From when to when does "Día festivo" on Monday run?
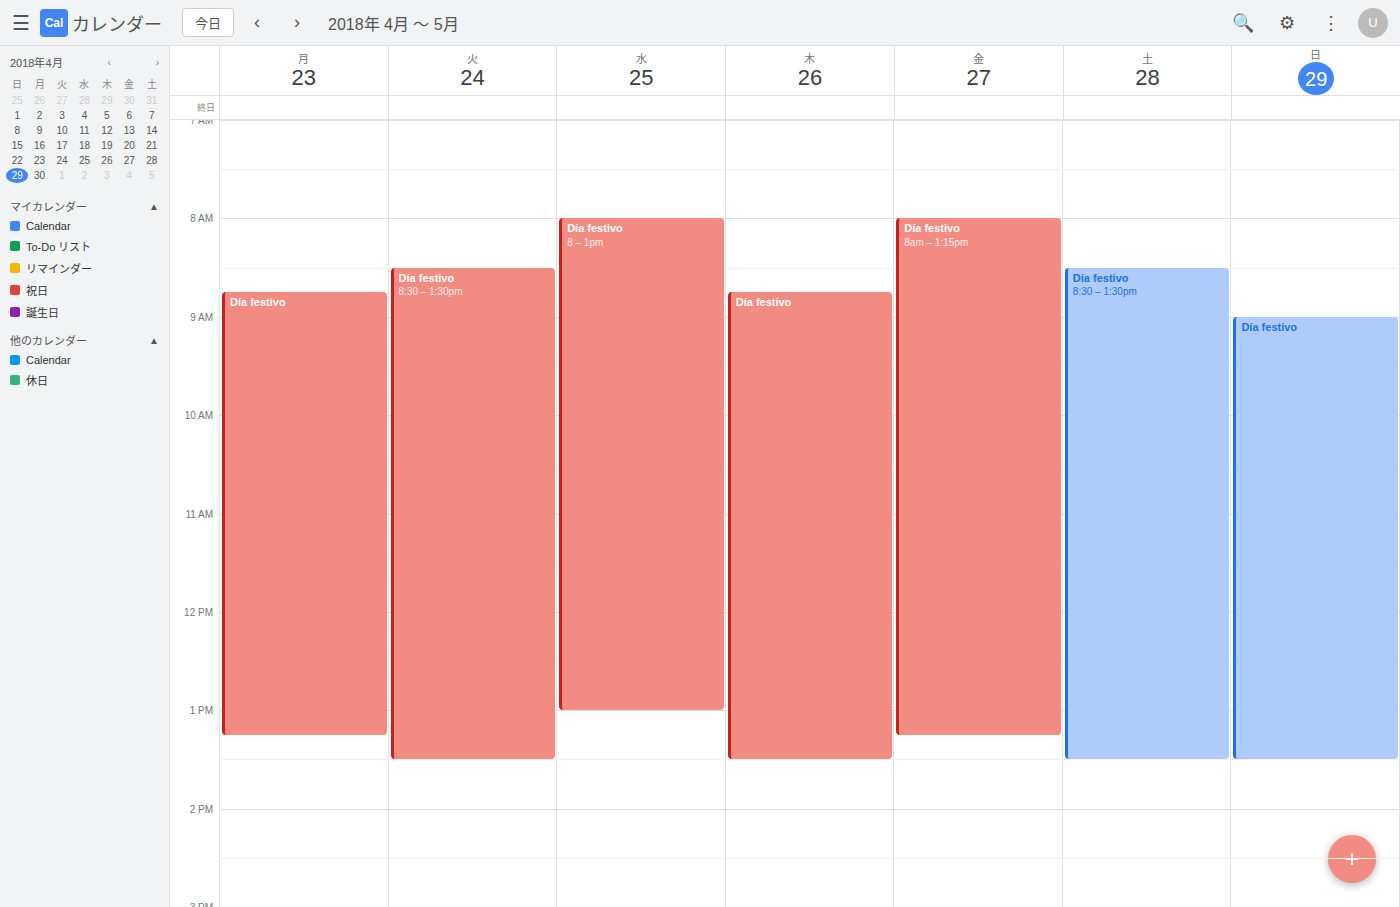
8:45 AM to 1:15 PM